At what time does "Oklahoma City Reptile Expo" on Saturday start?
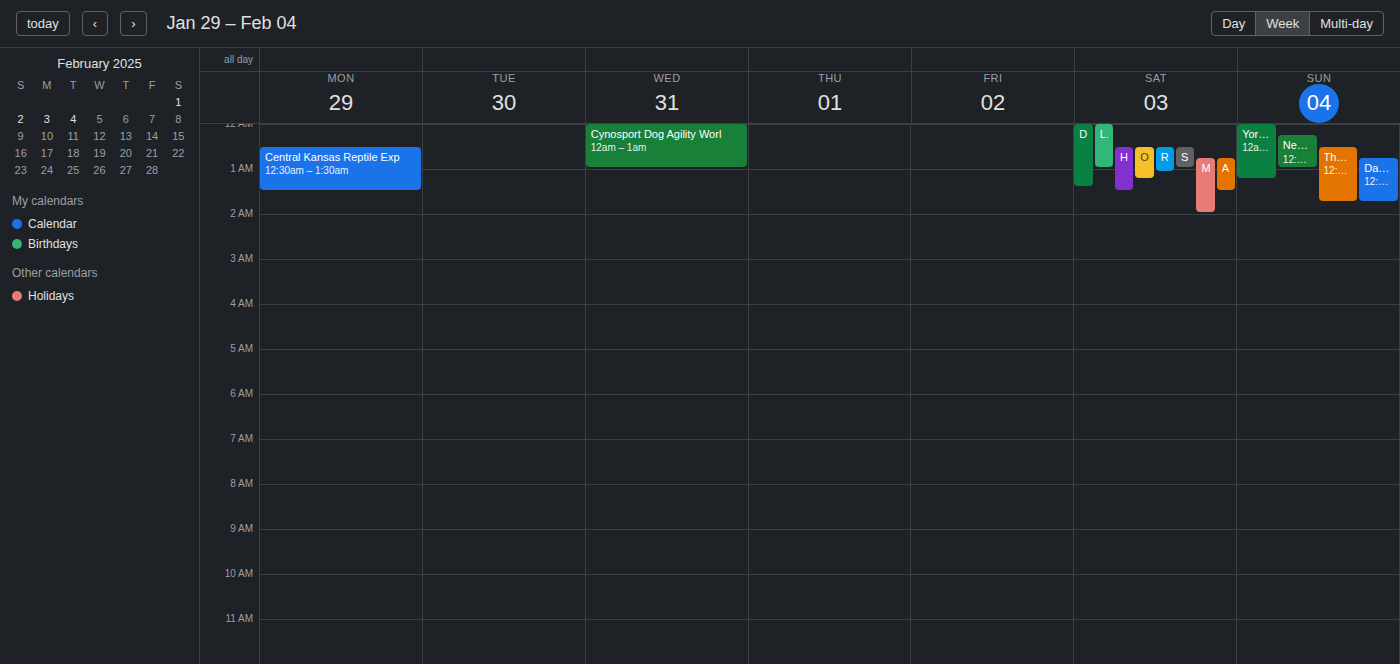
12:30 AM